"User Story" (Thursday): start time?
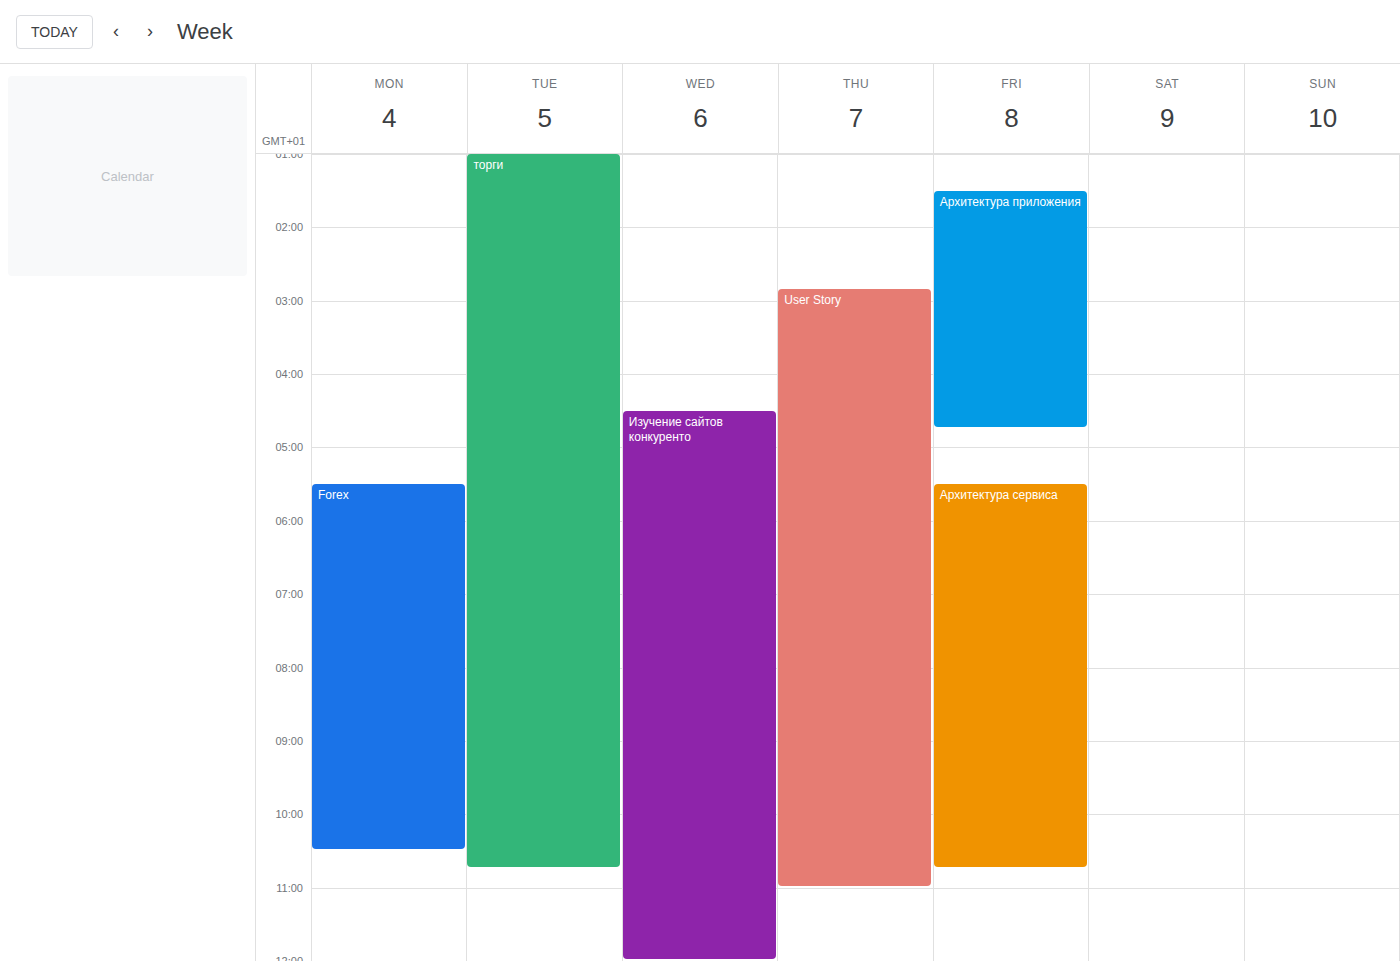
2:50 AM